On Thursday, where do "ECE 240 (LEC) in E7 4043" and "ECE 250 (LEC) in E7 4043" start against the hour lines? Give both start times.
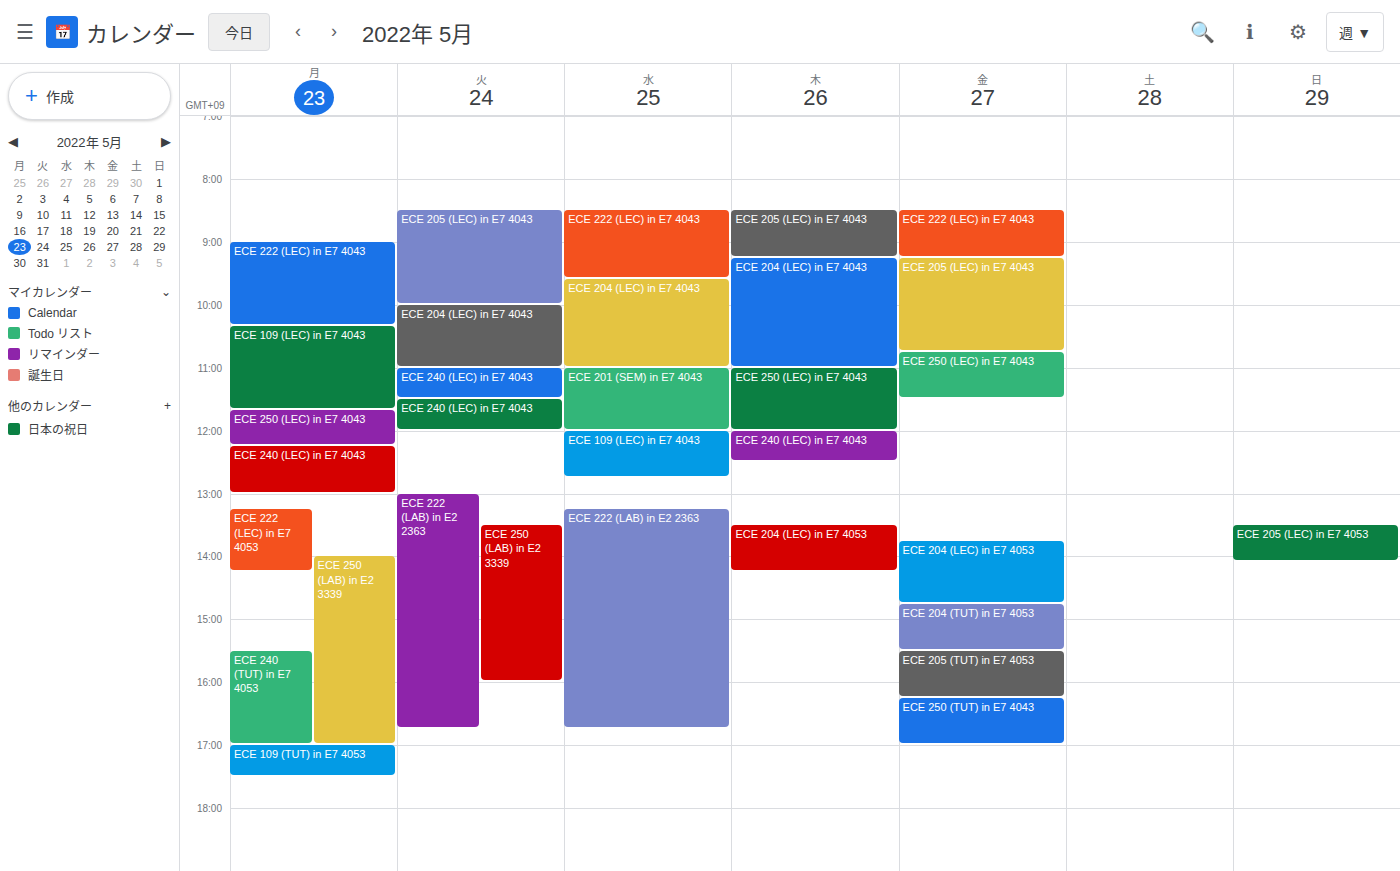
"ECE 240 (LEC) in E7 4043": 12:00, exactly on the 12:00 line. "ECE 250 (LEC) in E7 4043": 11:00, exactly on the 11:00 line.